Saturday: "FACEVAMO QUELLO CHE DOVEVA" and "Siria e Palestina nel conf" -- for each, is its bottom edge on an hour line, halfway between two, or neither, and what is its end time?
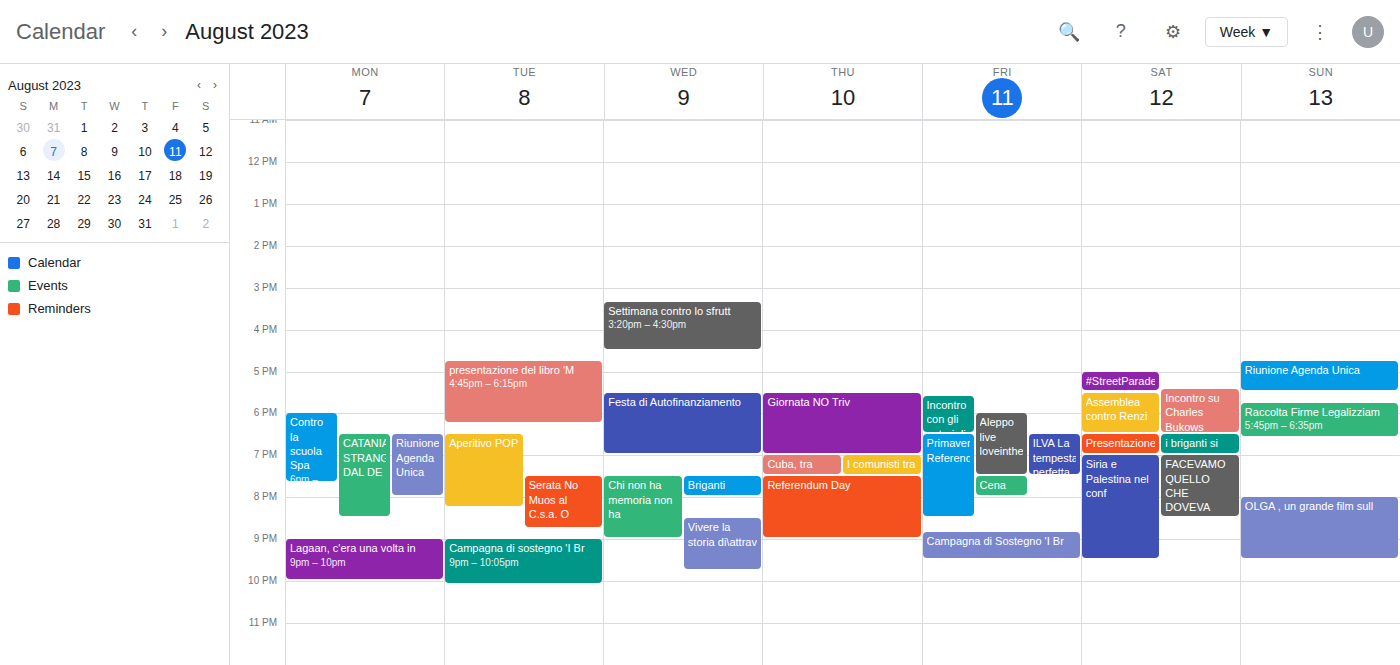
"FACEVAMO QUELLO CHE DOVEVA": 8:30 PM, halfway between the 8 PM and 9 PM lines. "Siria e Palestina nel conf": 9:30 PM, halfway between the 9 PM and 10 PM lines.